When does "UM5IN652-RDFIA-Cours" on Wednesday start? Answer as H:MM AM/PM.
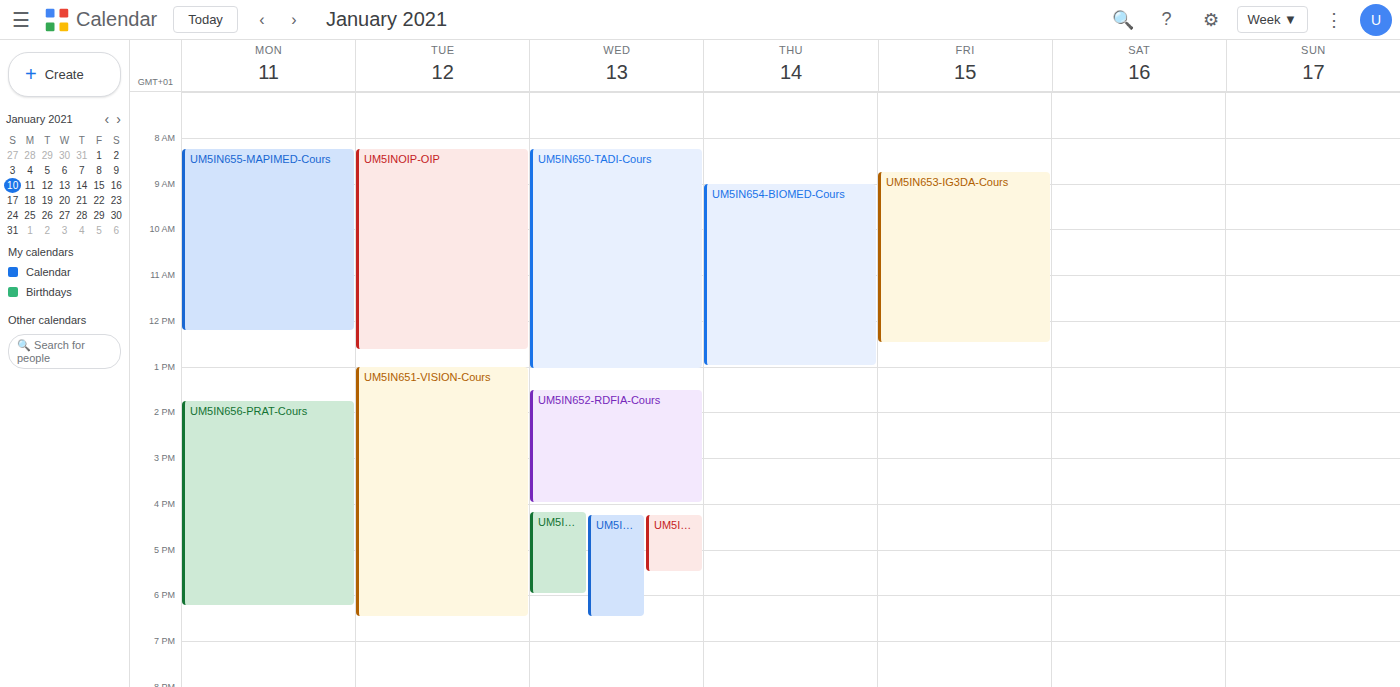
1:30 PM